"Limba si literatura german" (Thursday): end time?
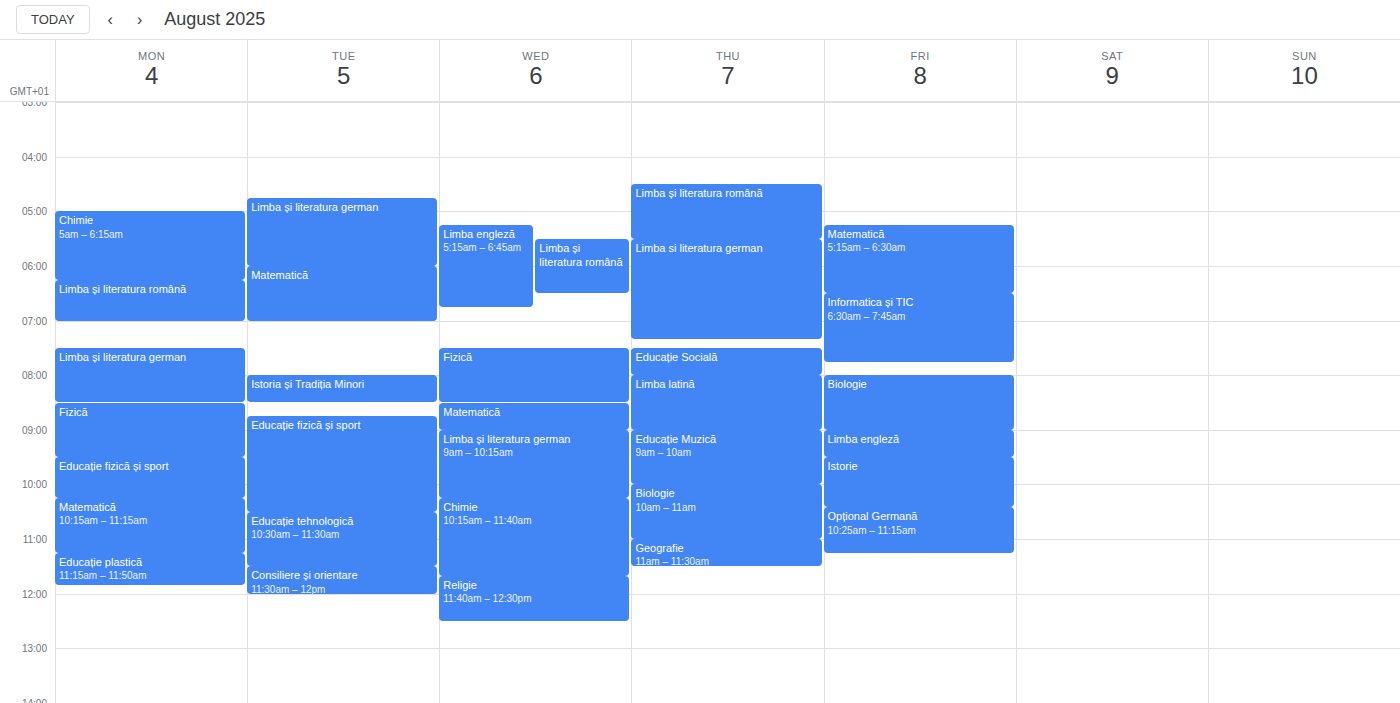
7:20 AM